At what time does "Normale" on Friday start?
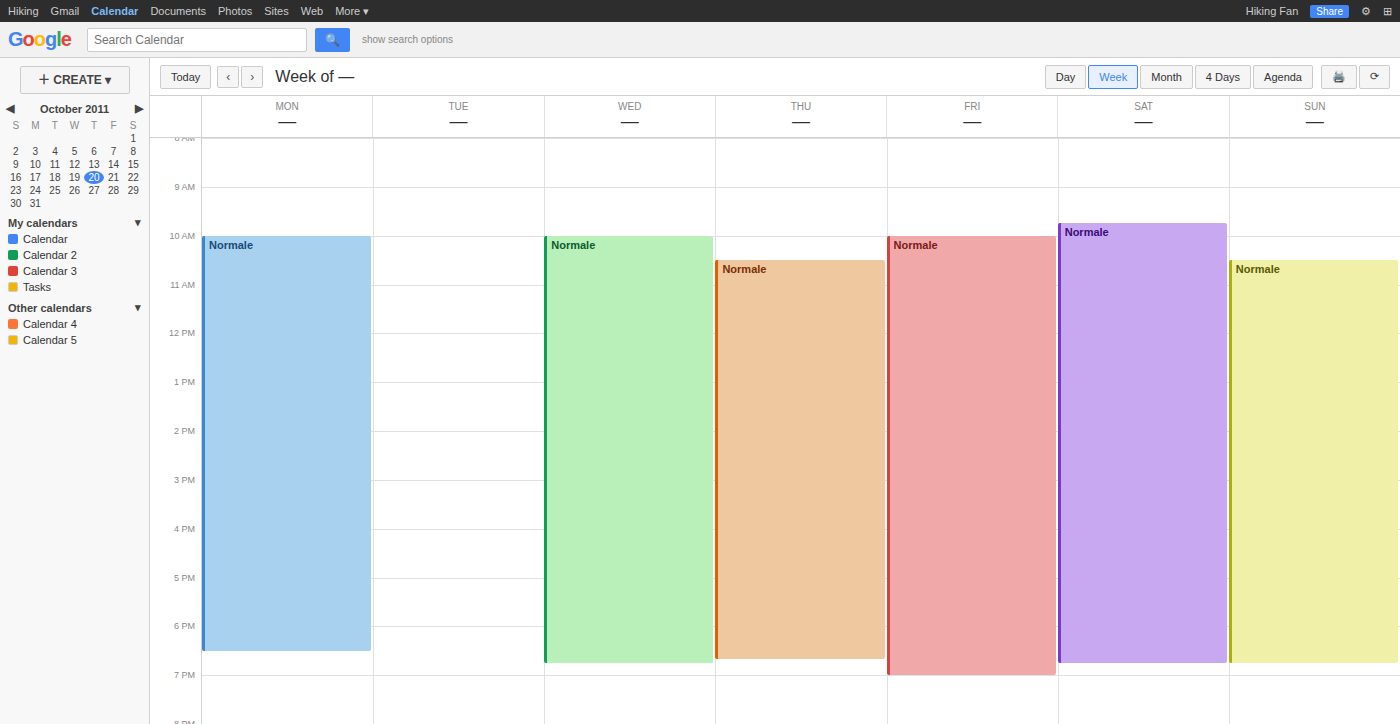
10:00 AM